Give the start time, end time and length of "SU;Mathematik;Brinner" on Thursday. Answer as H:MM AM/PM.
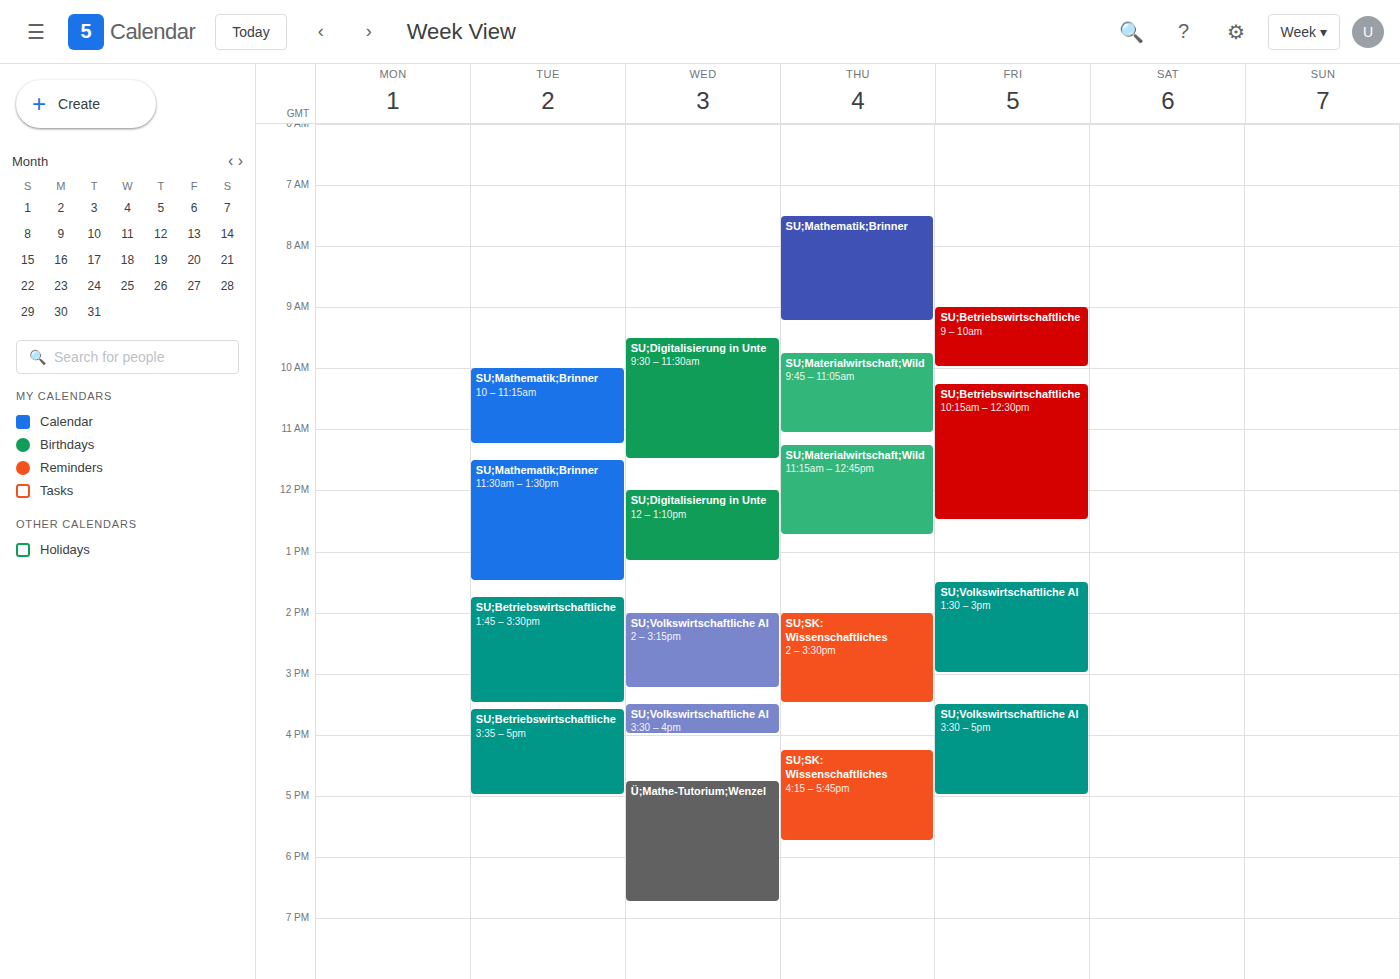
7:30 AM to 9:15 AM, 1 hour 45 minutes